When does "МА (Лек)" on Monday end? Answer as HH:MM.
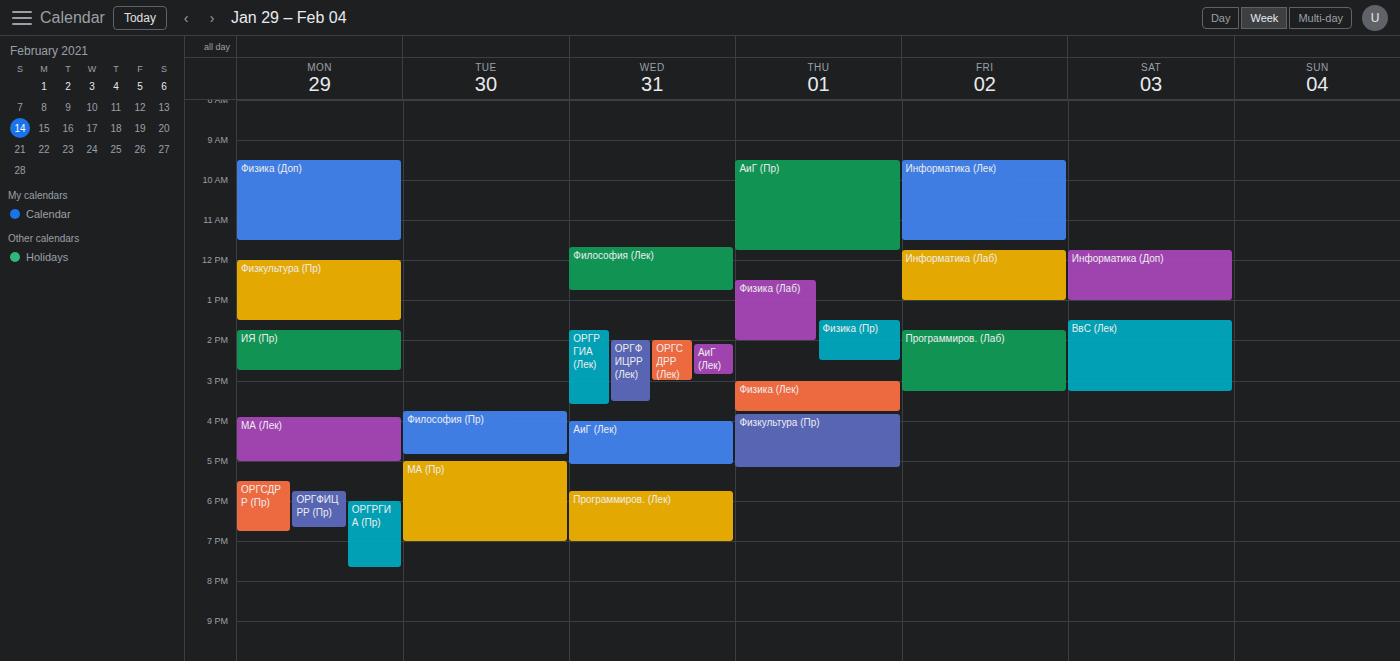
17:00